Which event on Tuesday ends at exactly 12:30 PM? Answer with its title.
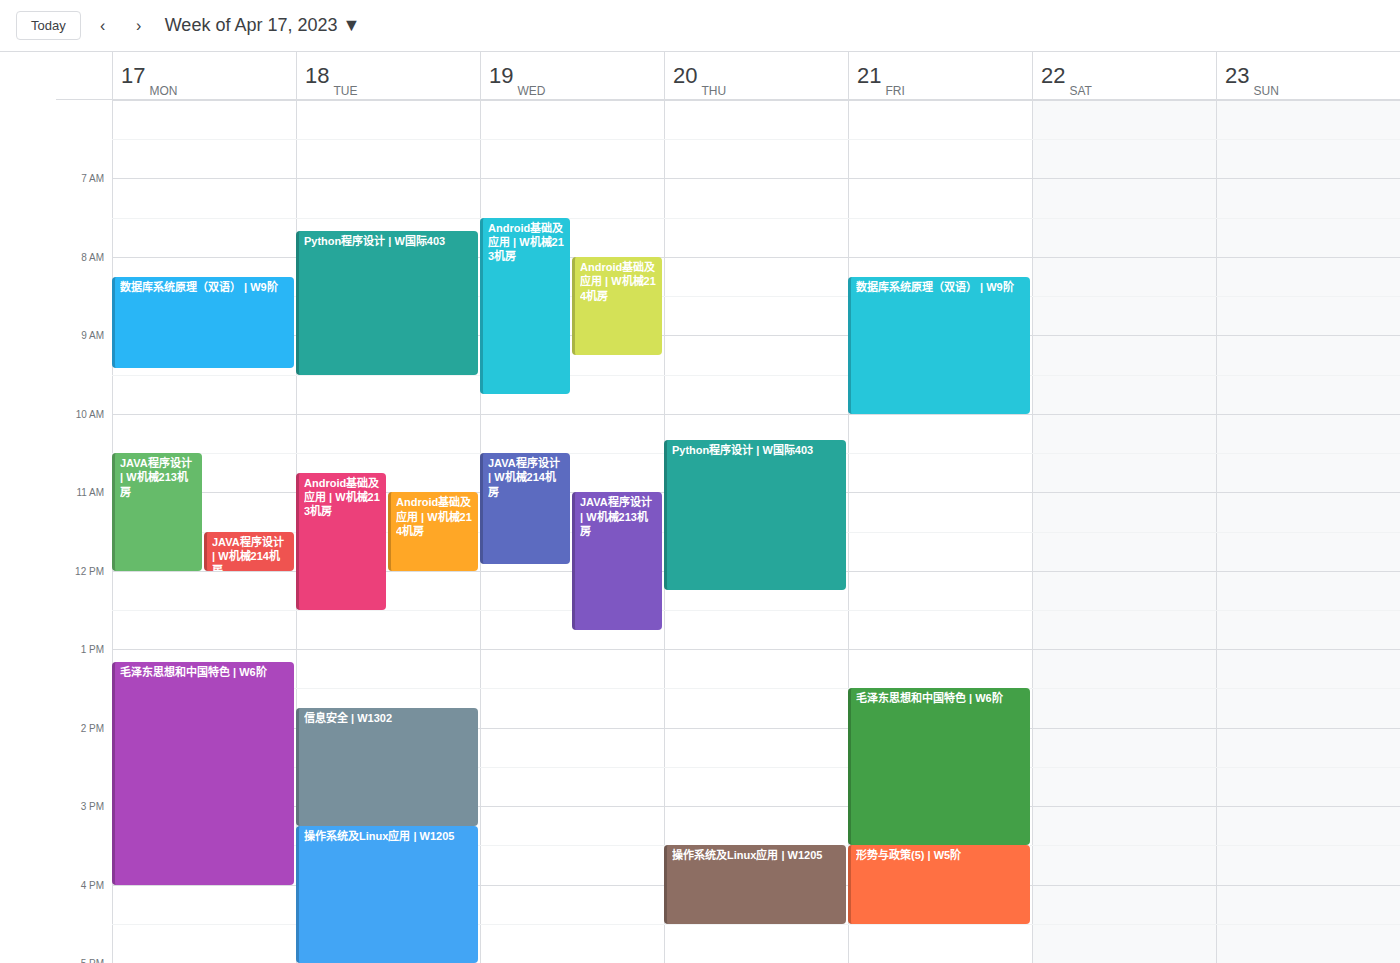
"Android基础及应用 | W机械213机房"